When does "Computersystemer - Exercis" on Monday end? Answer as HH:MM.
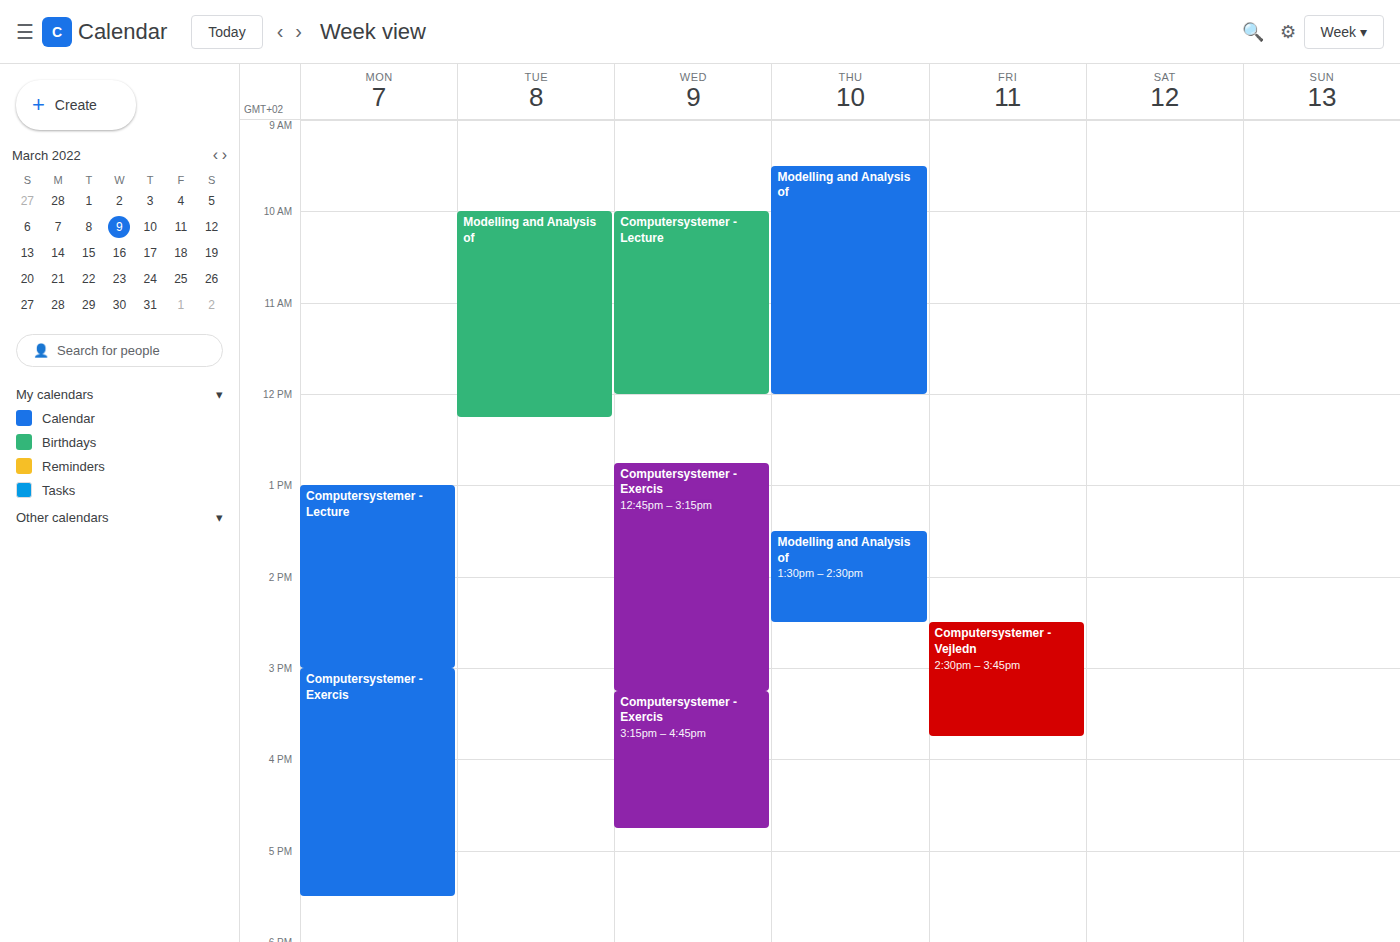
17:30